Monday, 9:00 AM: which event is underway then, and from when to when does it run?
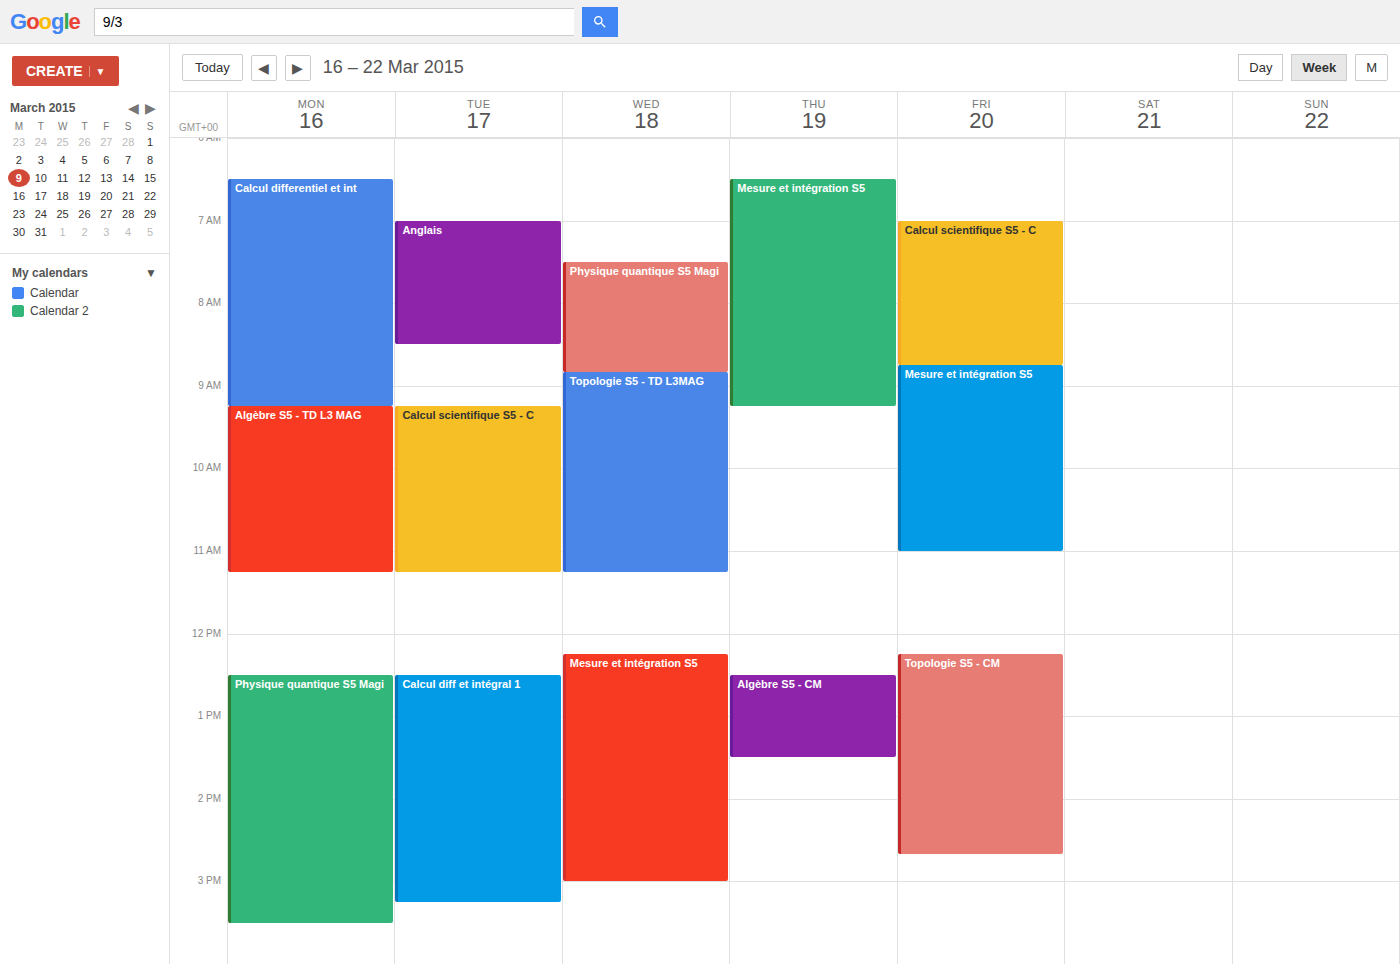
"Calcul differentiel et int", 6:30 AM to 9:15 AM